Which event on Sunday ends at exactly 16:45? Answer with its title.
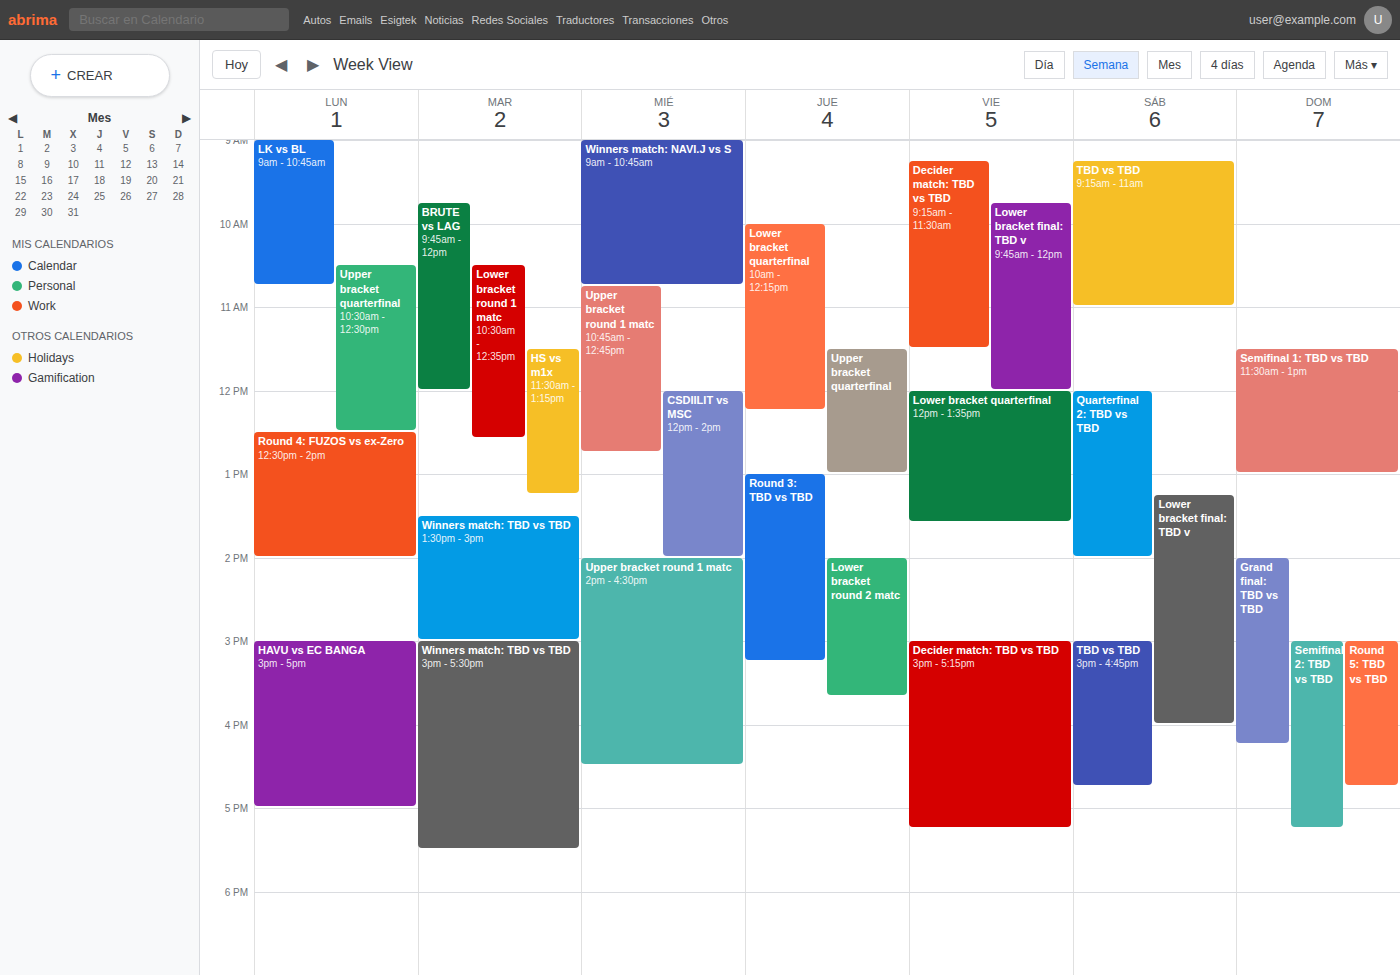
"Round 5: TBD vs TBD"